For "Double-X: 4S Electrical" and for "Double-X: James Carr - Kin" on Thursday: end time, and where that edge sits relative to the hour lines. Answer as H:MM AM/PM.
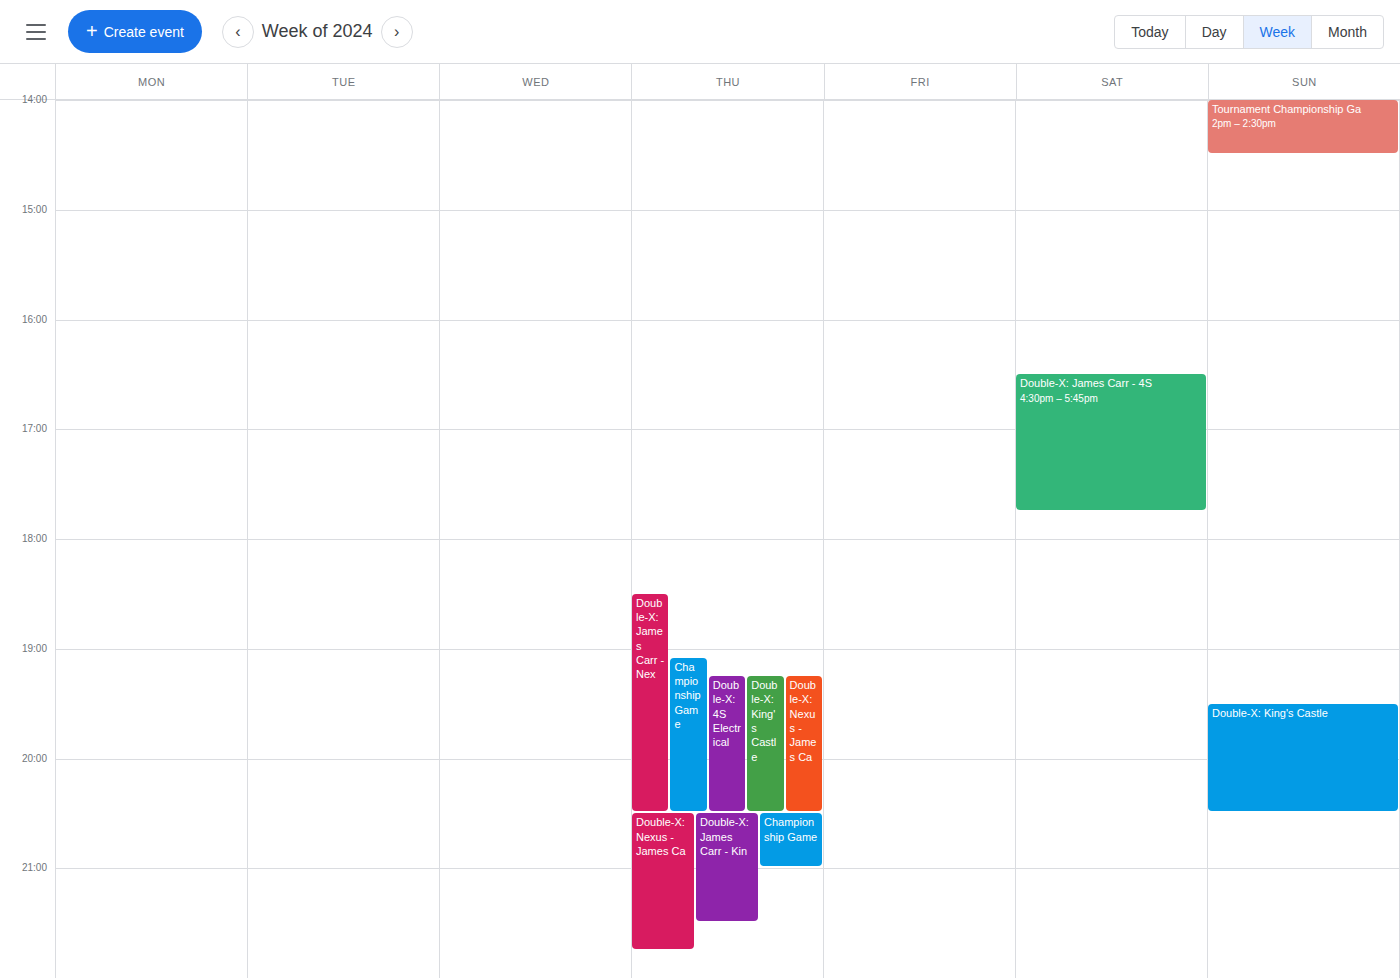
"Double-X: 4S Electrical": 8:30 PM, halfway between the 8 PM and 9 PM lines. "Double-X: James Carr - Kin": 9:30 PM, halfway between the 9 PM and 10 PM lines.